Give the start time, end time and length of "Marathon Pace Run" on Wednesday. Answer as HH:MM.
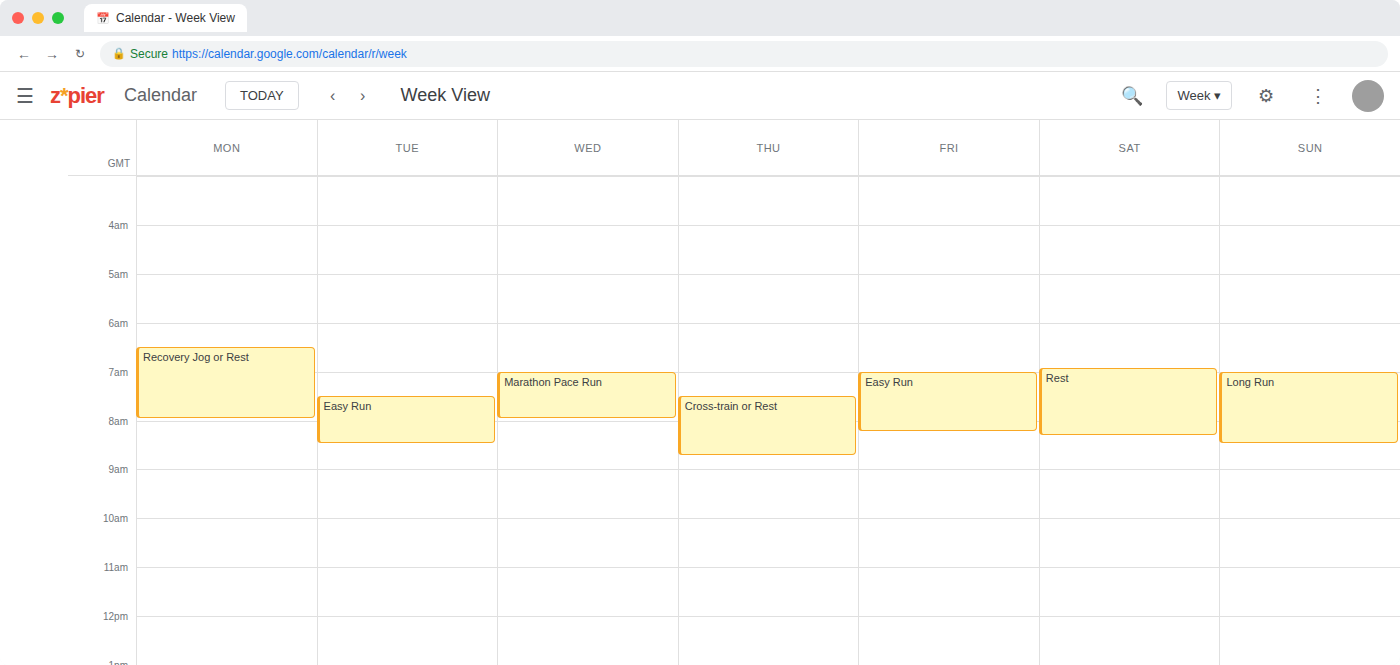
07:00 to 08:00, 1 hour